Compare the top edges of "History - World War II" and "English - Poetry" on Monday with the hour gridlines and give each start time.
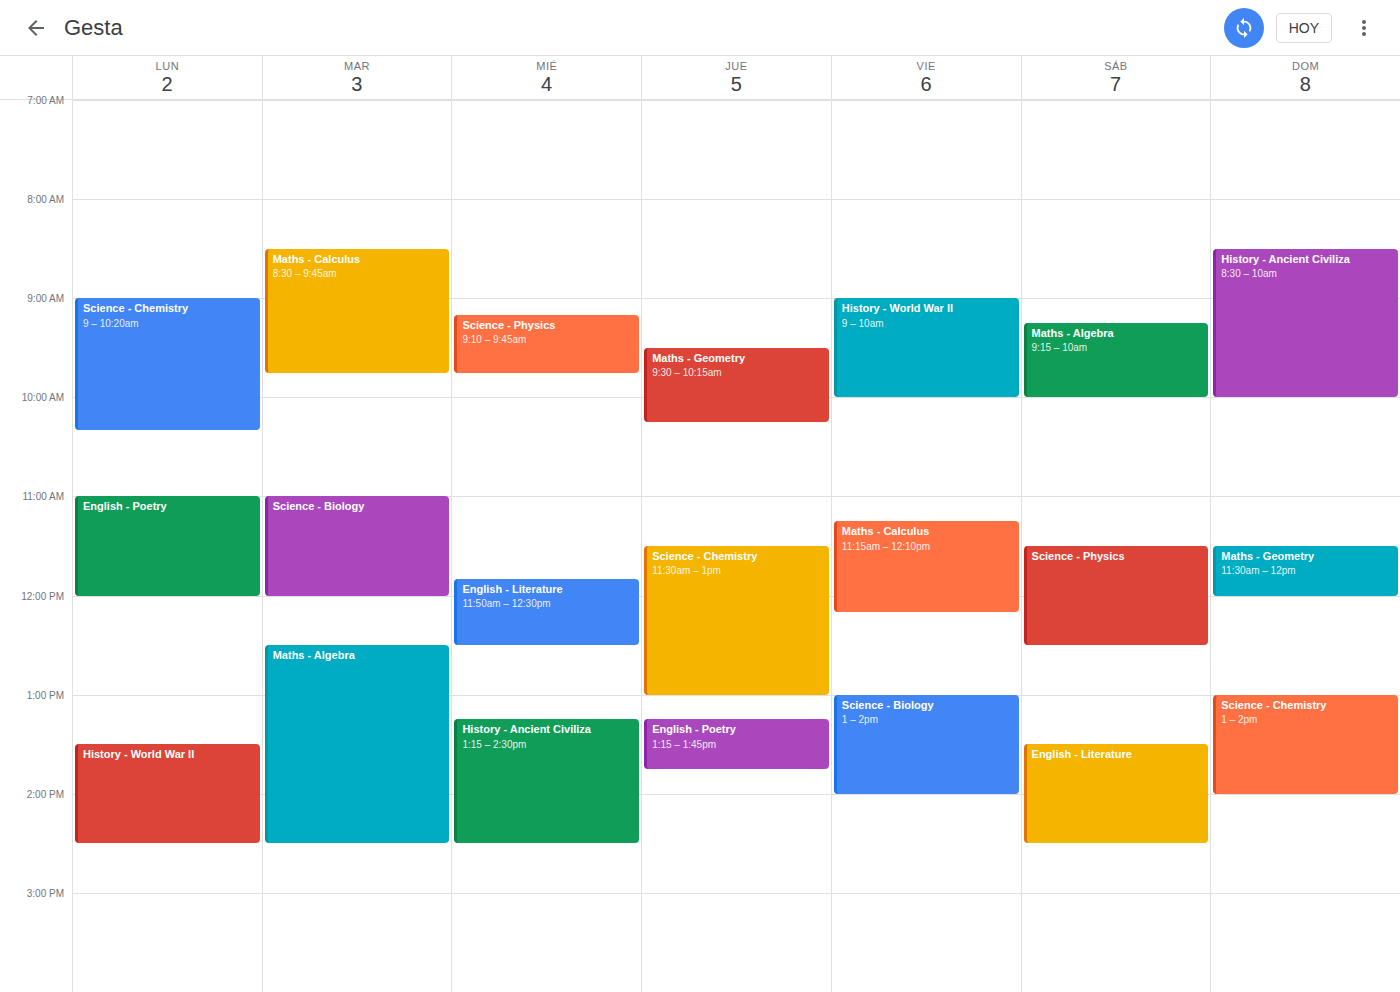
"History - World War II": 1:30 PM, halfway between the 1 PM and 2 PM lines. "English - Poetry": 11:00 AM, exactly on the 11 AM line.